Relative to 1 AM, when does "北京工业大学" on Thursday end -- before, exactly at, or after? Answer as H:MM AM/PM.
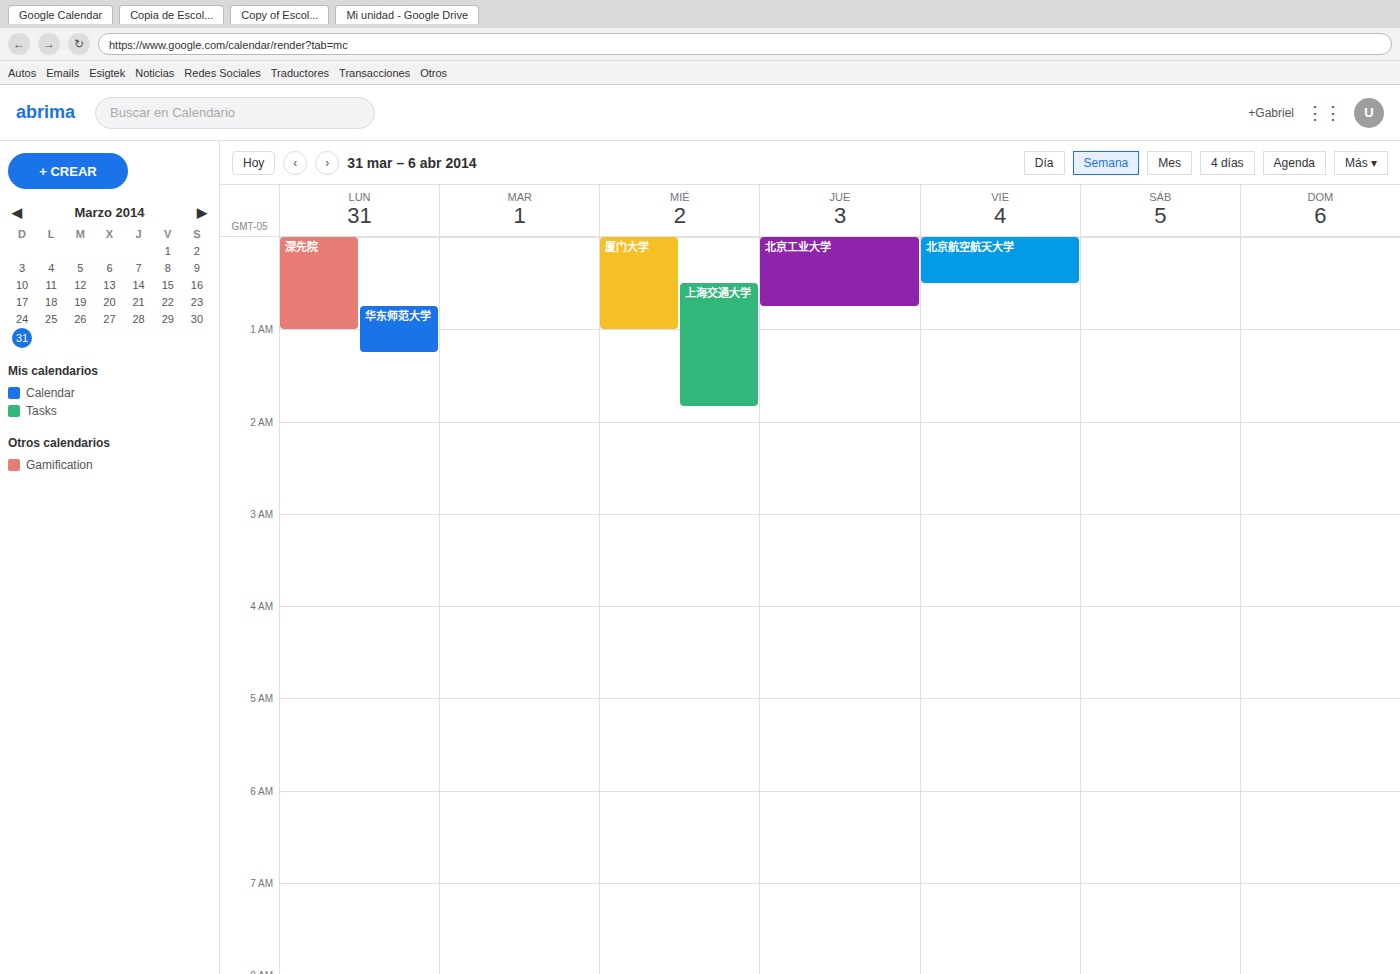
12:45 AM -- before 1 AM, 15 minutes above the 1 AM line.